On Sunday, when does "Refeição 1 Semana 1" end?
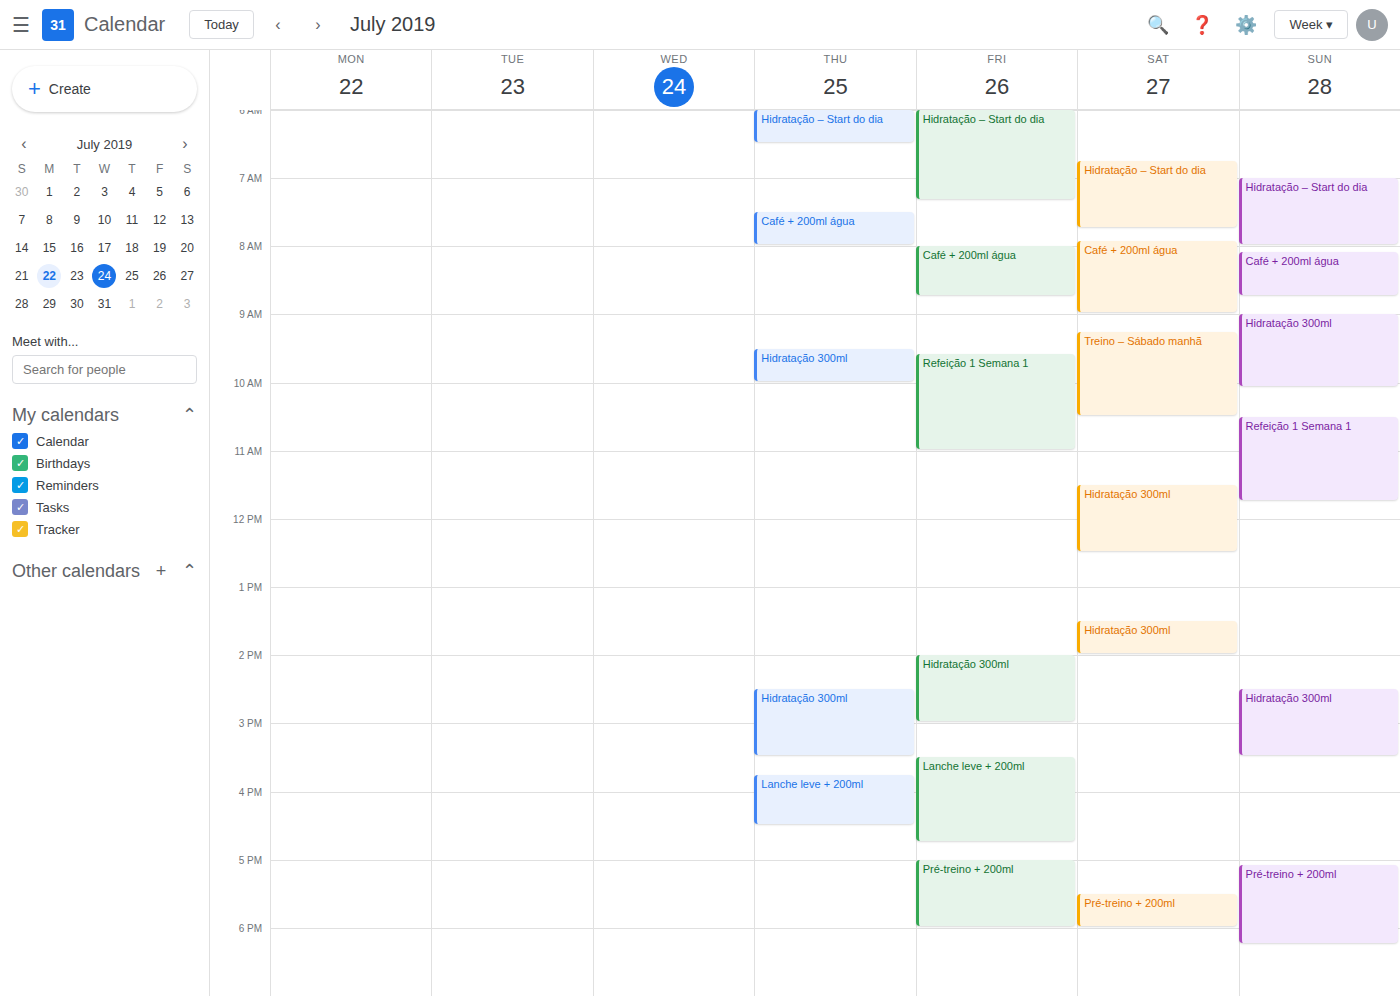
11:45 AM